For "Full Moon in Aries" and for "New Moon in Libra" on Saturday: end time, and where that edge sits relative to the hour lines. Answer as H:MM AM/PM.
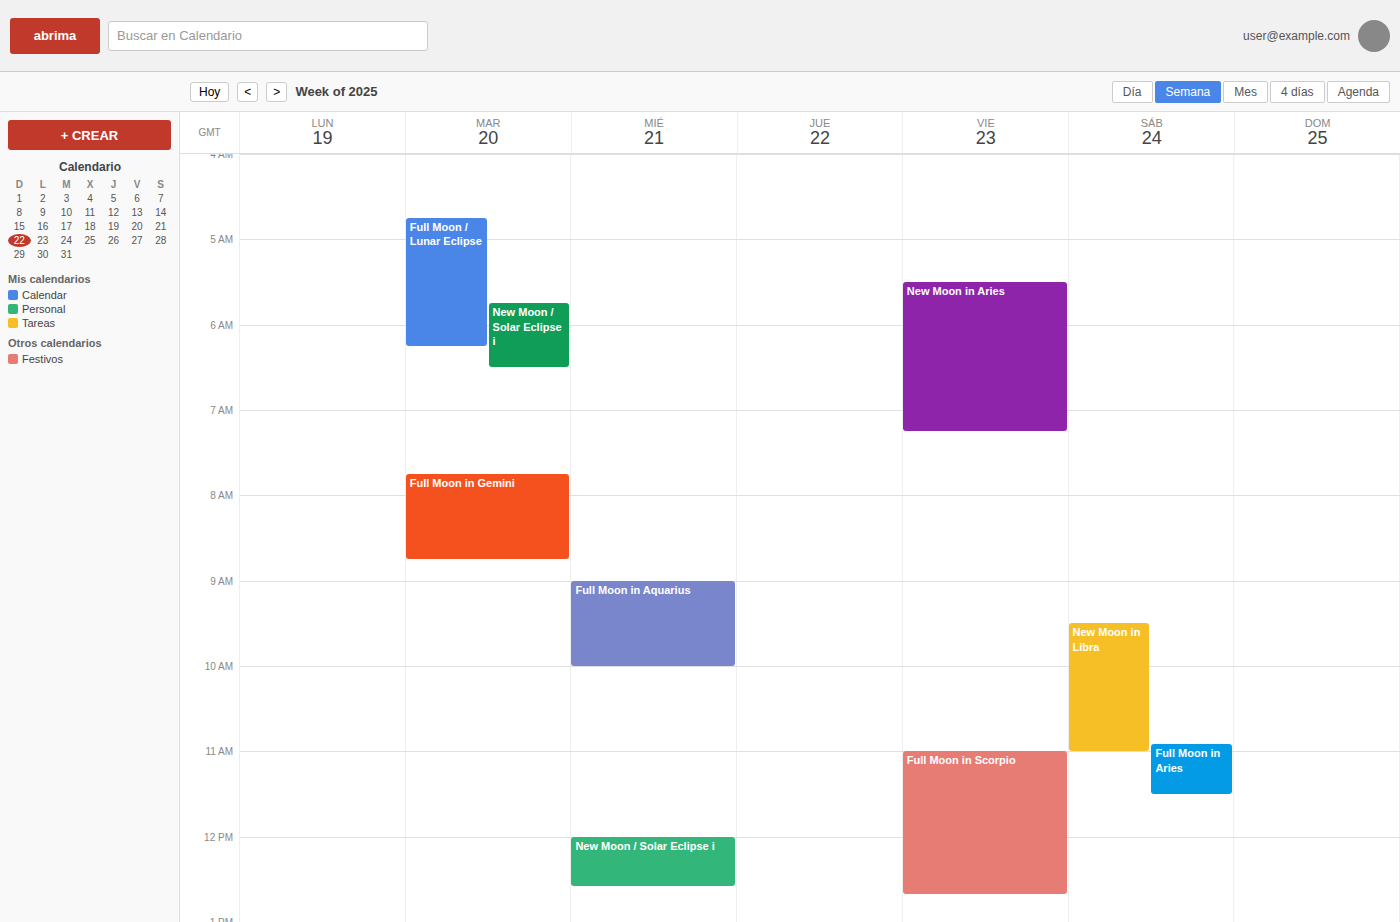
"Full Moon in Aries": 11:30 AM, halfway between the 11 AM and 12 PM lines. "New Moon in Libra": 11:00 AM, exactly on the 11 AM line.